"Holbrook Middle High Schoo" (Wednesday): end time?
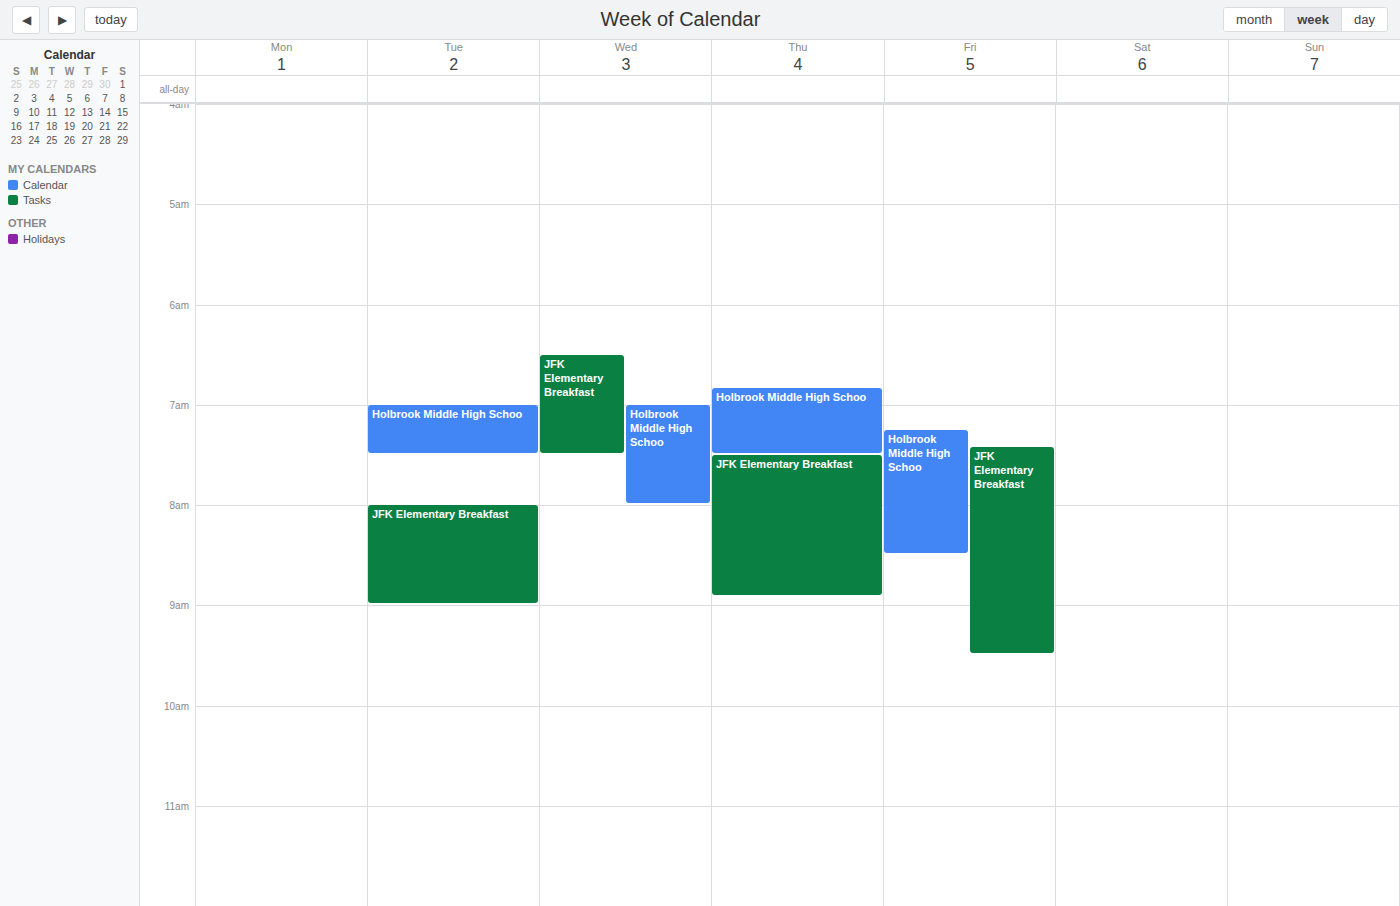
08:00